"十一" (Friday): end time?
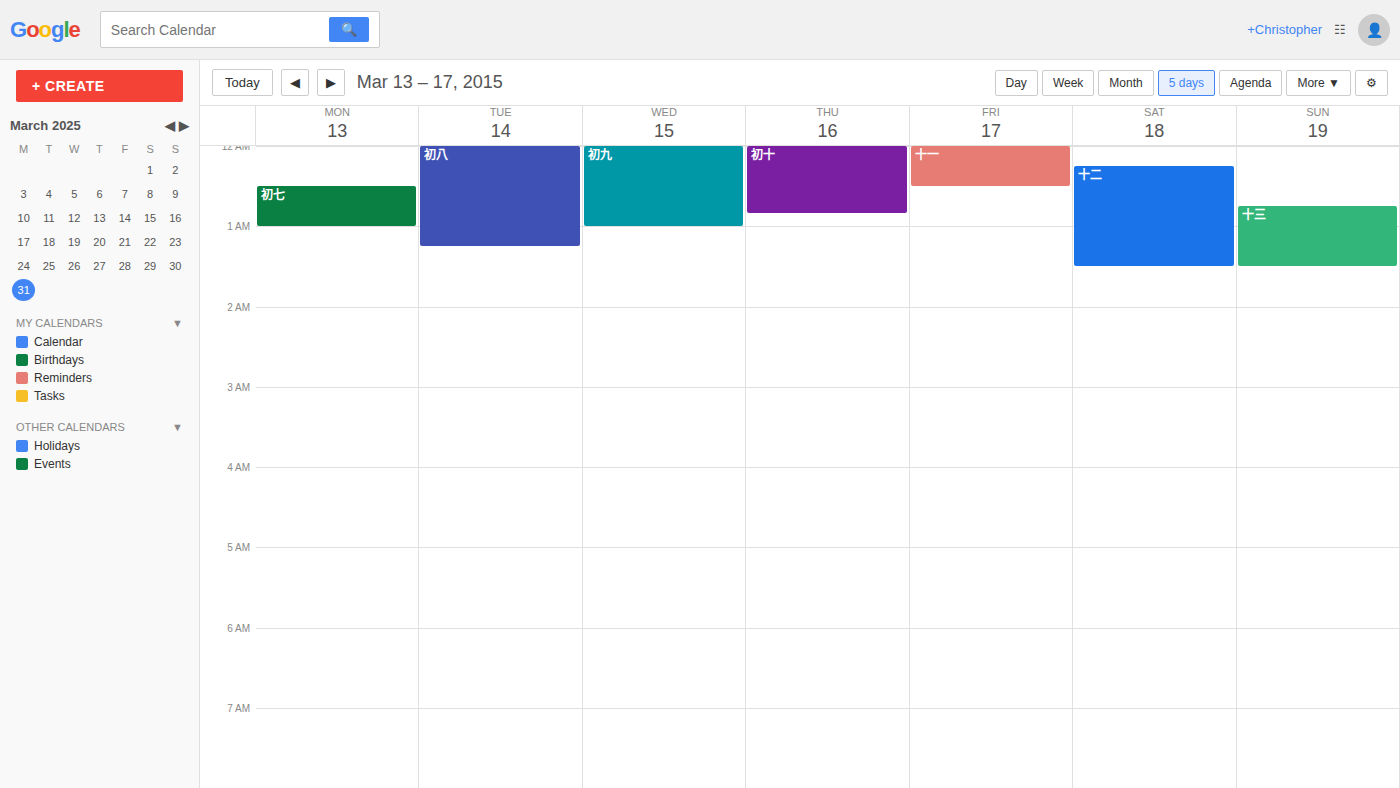
12:30 AM